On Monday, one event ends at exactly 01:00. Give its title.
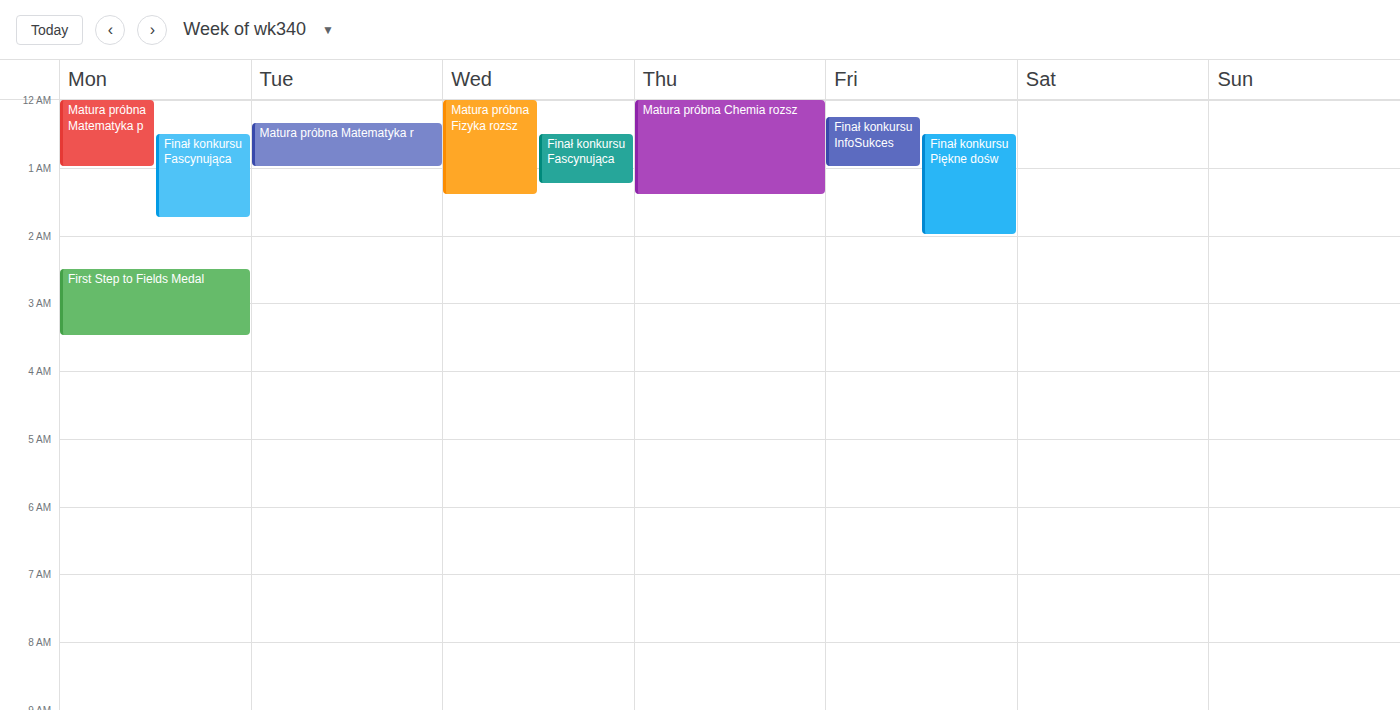
"Matura próbna Matematyka p"